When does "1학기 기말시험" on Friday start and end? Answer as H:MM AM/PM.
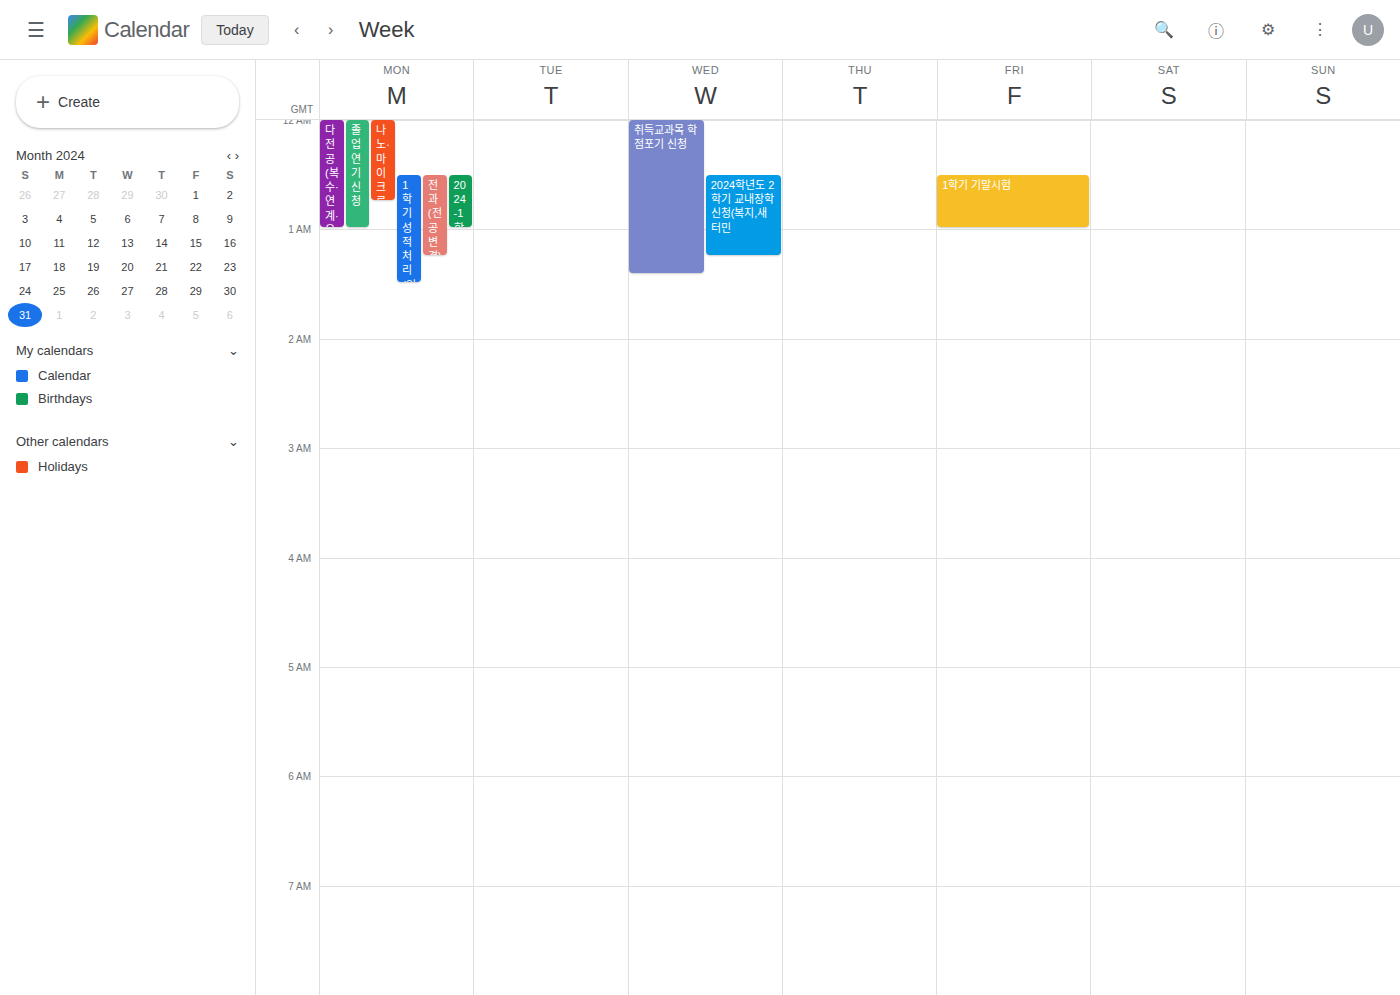
12:30 AM to 1:00 AM